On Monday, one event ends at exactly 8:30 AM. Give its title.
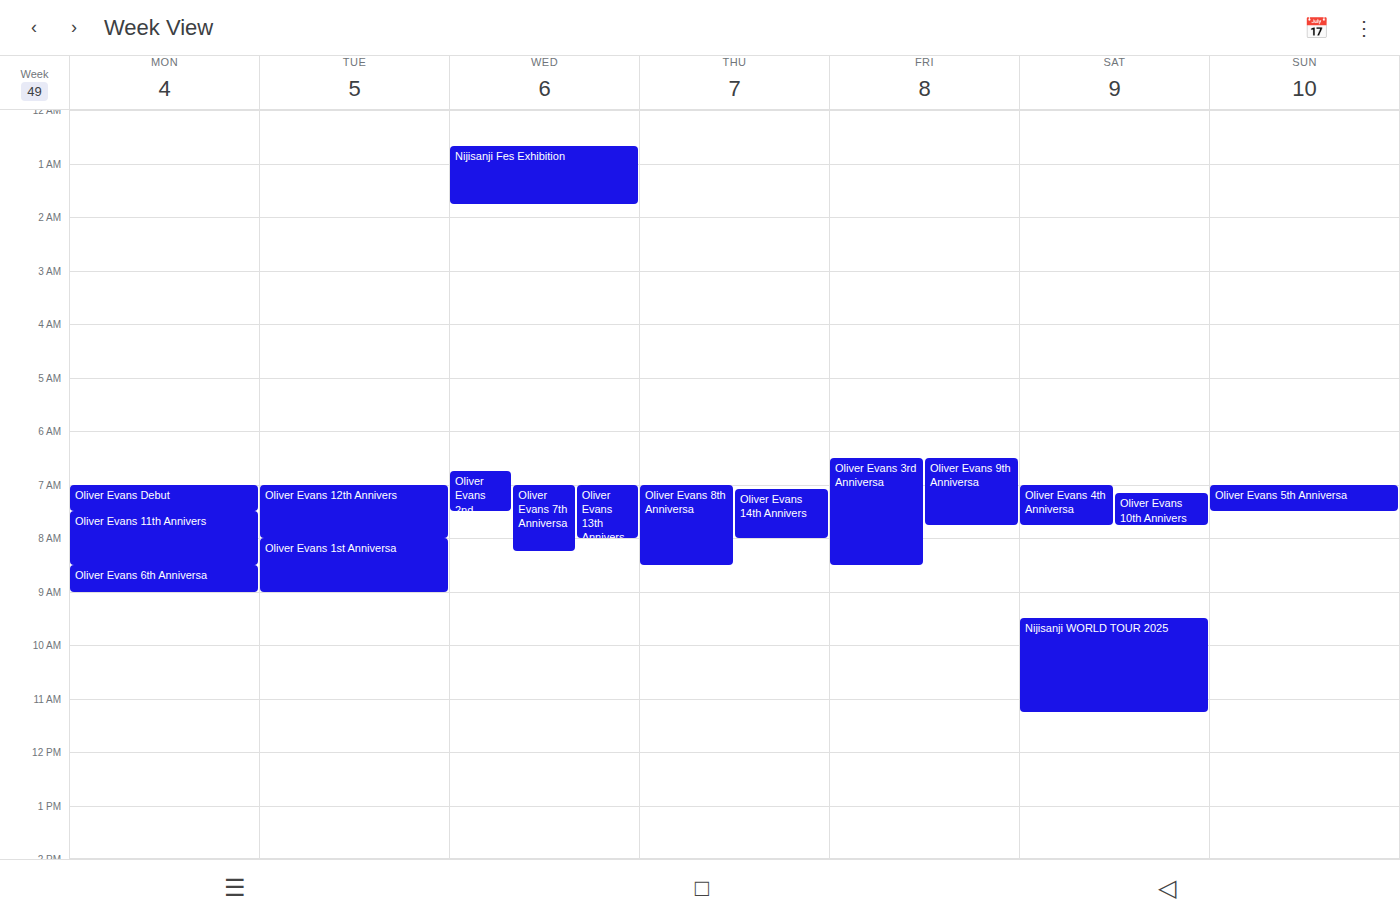
"Oliver Evans 11th Annivers"